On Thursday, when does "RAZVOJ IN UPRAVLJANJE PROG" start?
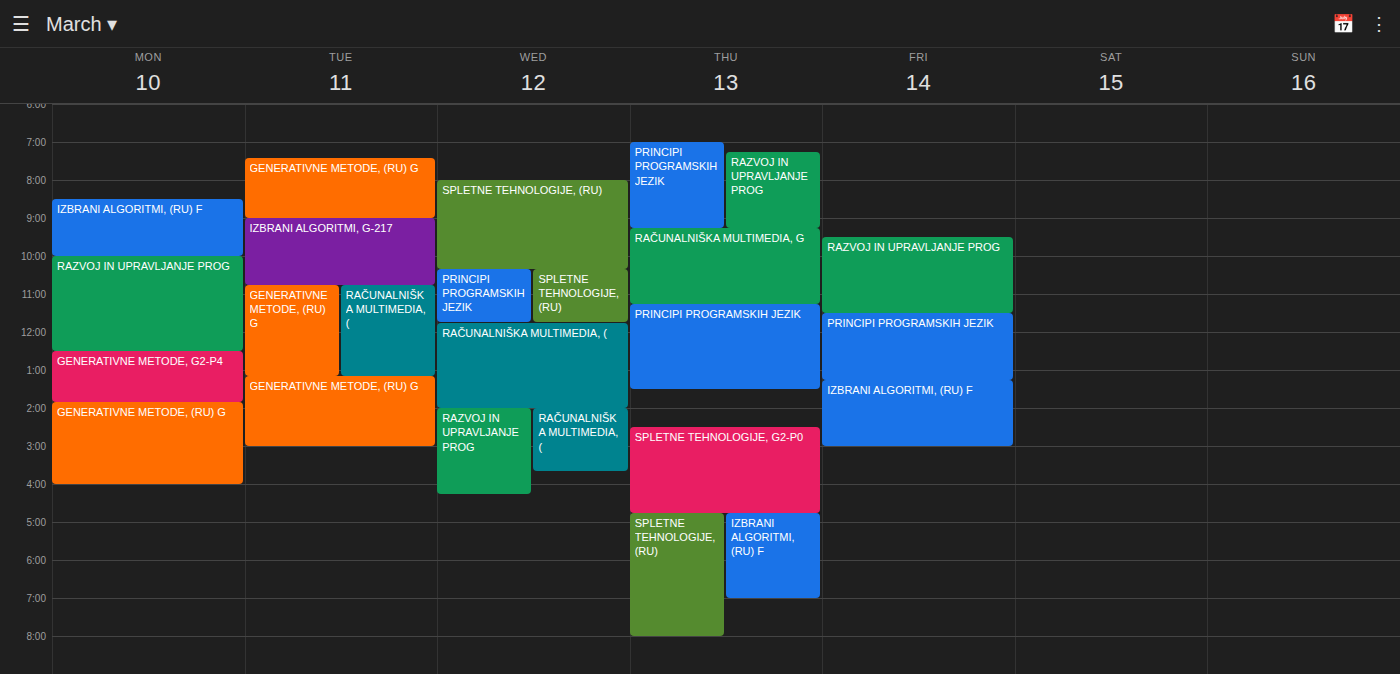
7:15 AM